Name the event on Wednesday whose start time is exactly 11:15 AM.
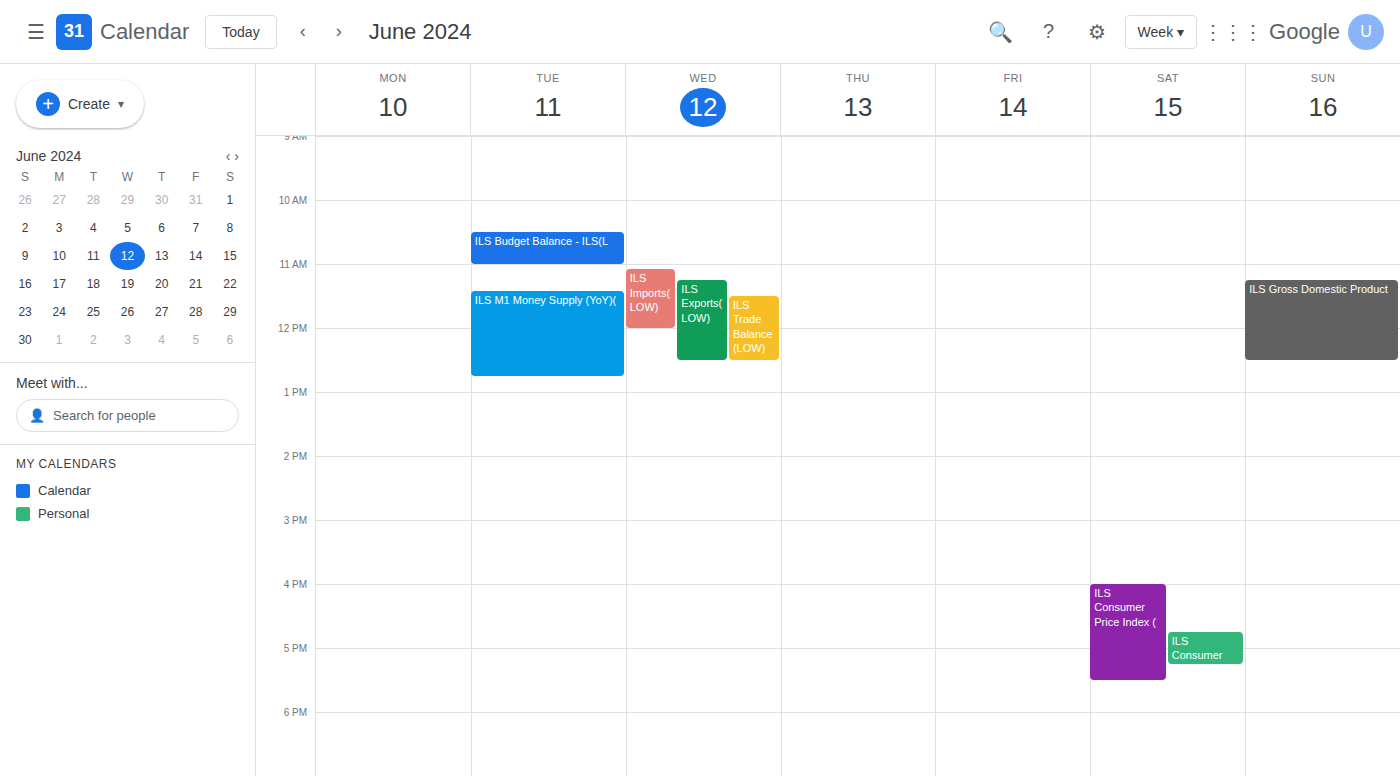
"ILS Exports(LOW)"